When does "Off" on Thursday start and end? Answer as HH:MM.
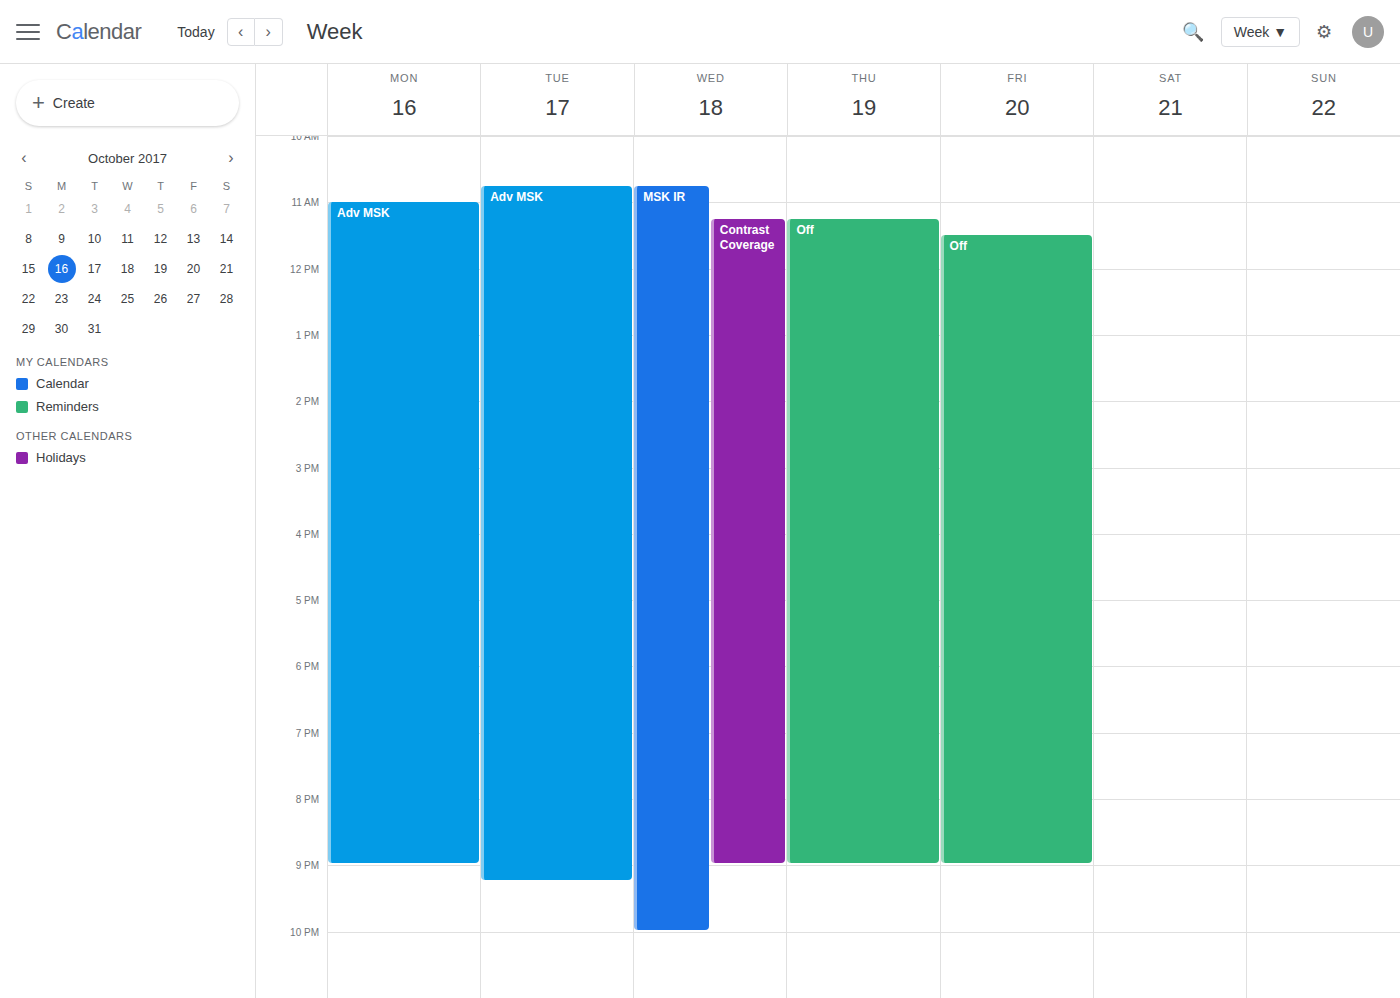
11:15 to 21:00